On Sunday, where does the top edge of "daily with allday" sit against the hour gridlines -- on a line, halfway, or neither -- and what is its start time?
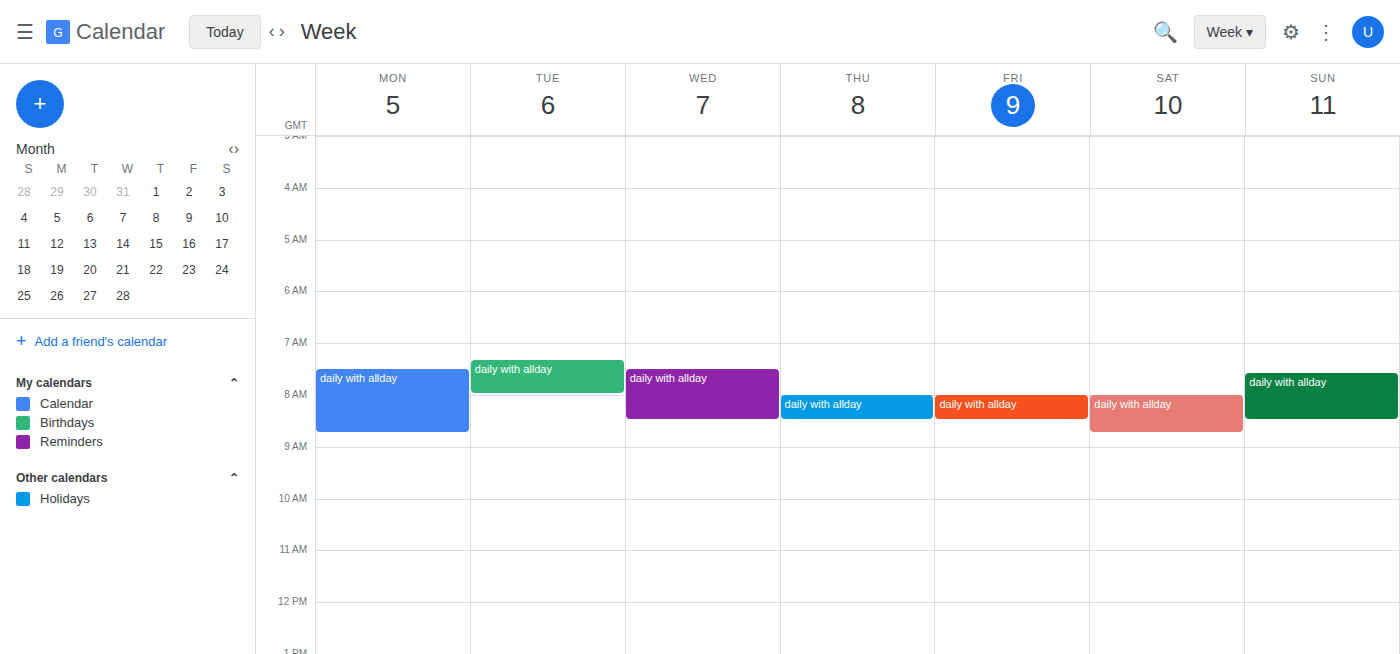
7:35 AM -- neither: 35 minutes below the 7 AM line and 25 minutes above the 8 AM line.